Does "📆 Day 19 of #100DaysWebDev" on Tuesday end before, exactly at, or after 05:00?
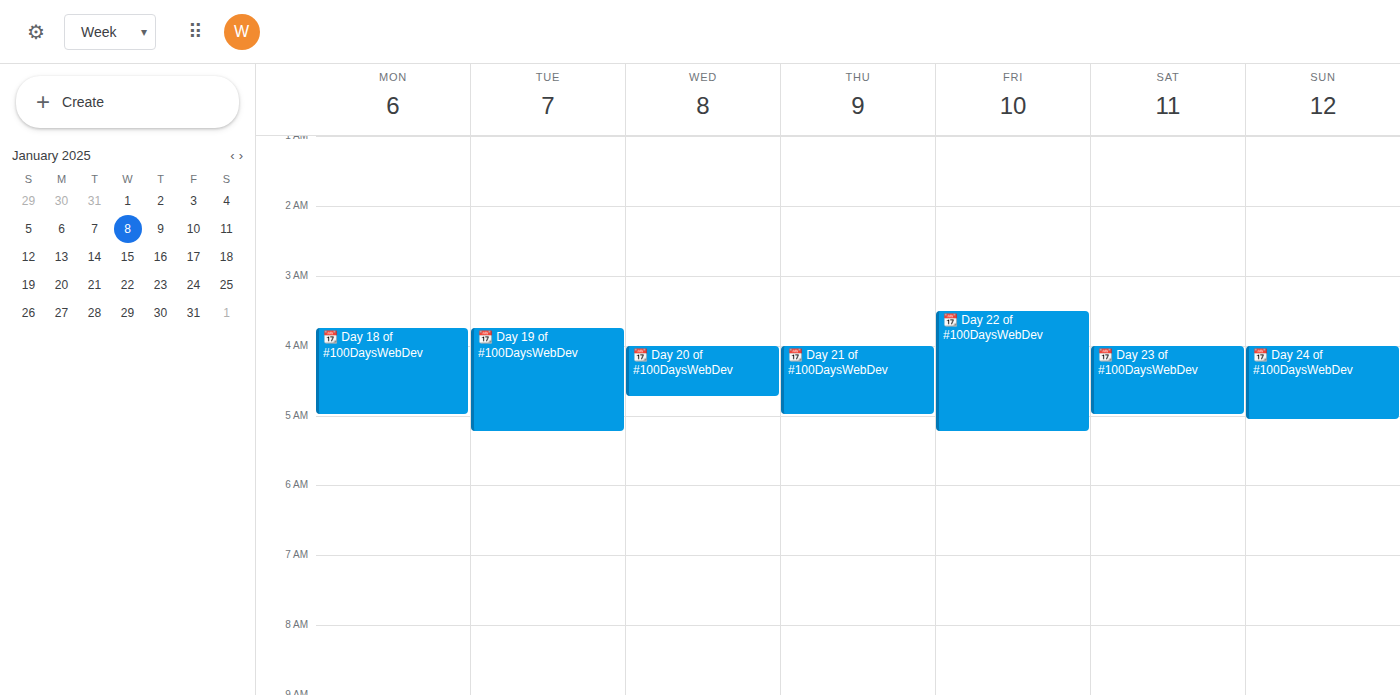
05:15 -- after 05:00, 15 minutes below the 05:00 line.